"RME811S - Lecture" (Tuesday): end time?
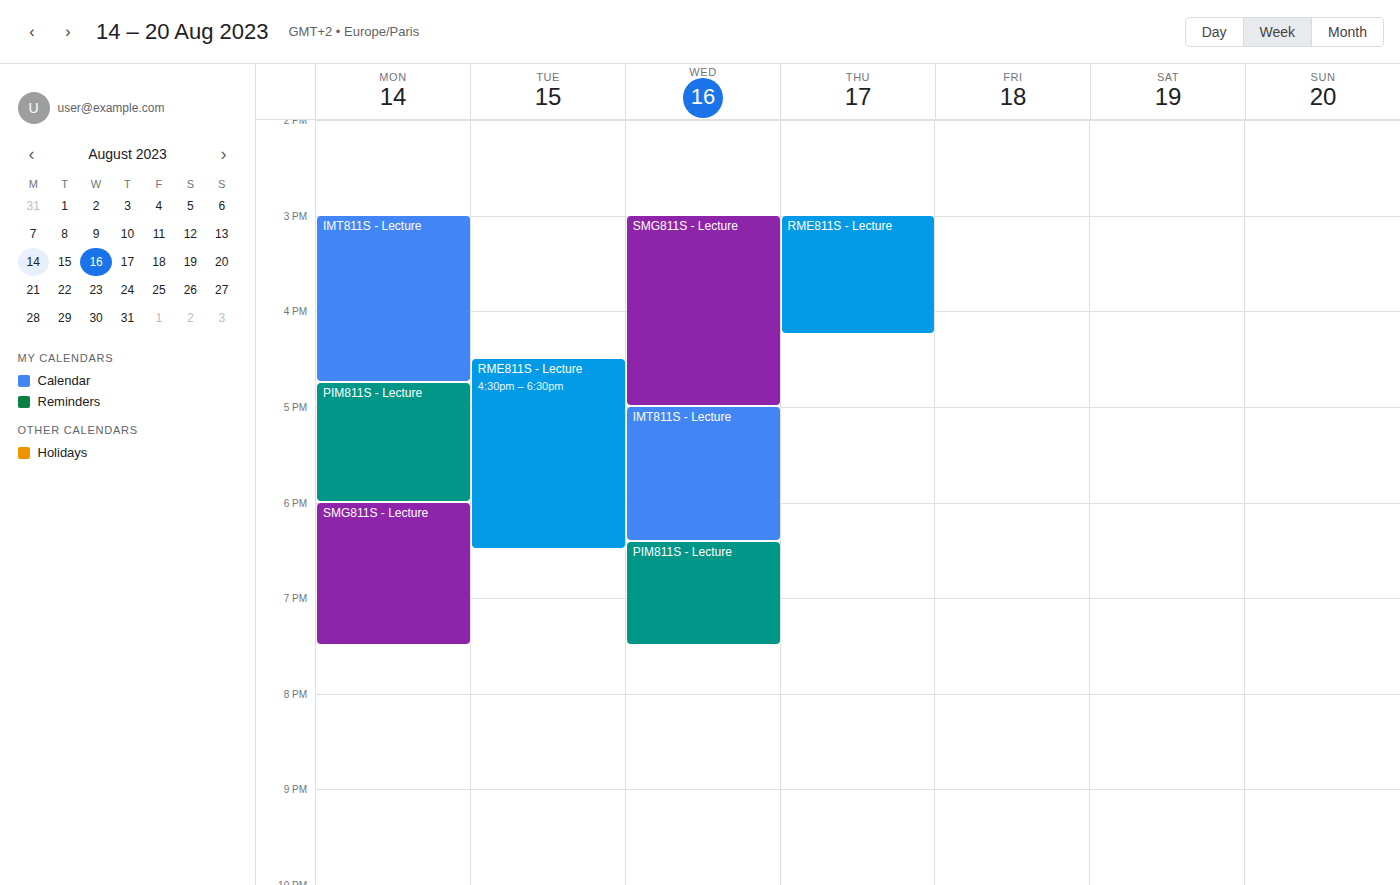
6:30 PM